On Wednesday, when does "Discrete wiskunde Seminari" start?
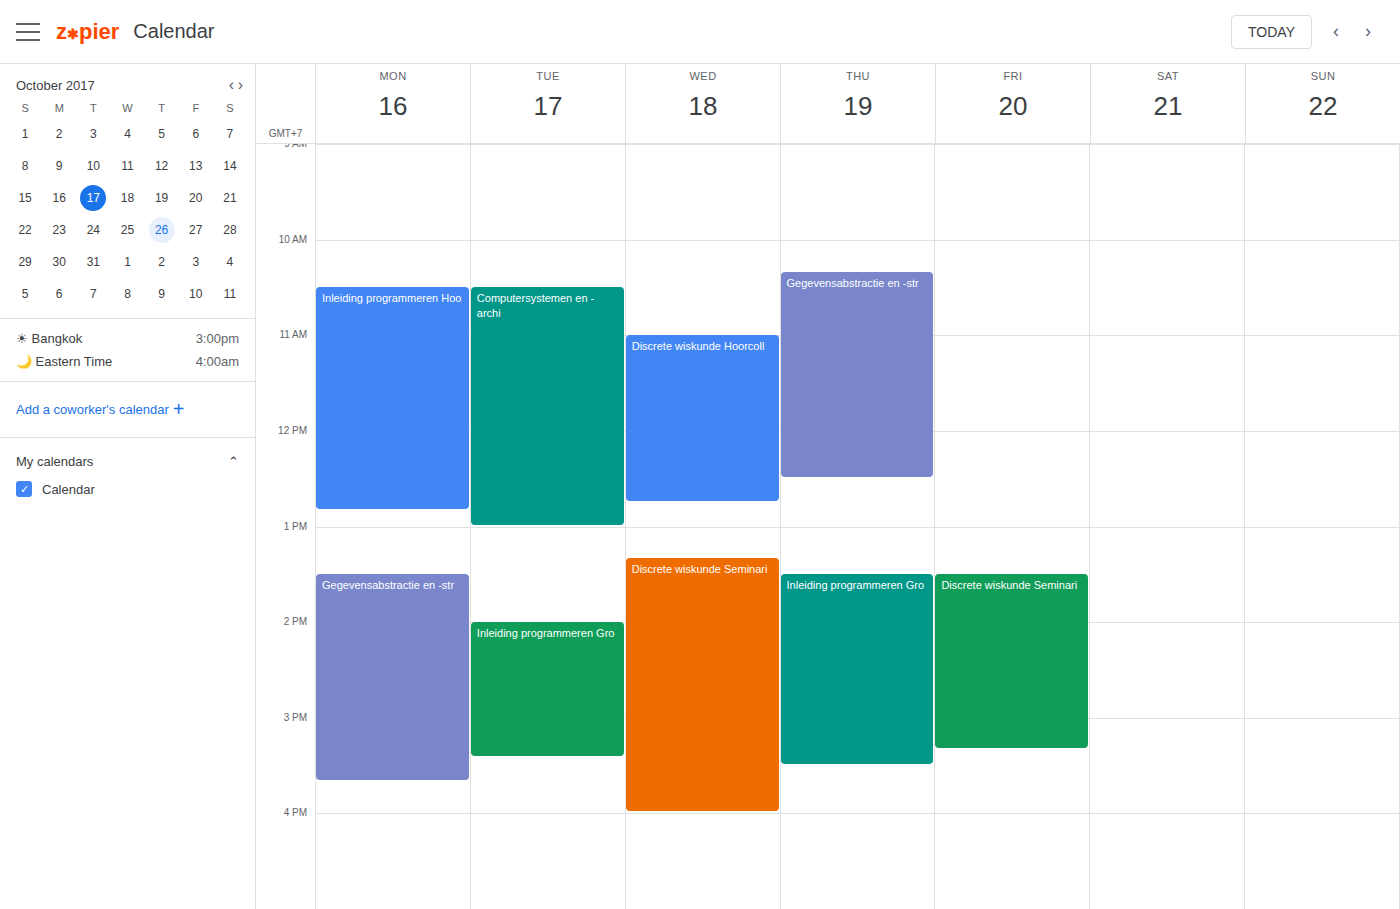
1:20 PM